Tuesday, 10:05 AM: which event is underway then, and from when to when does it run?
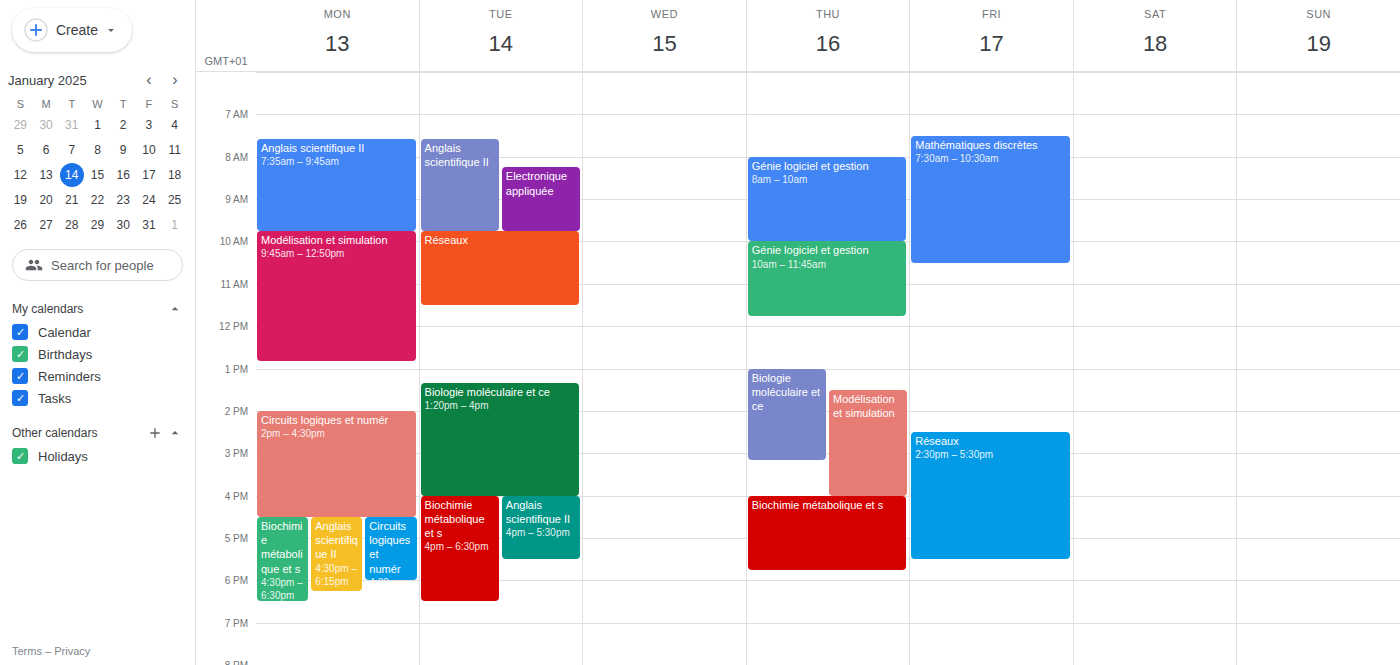
"Réseaux", 9:45 AM to 11:30 AM